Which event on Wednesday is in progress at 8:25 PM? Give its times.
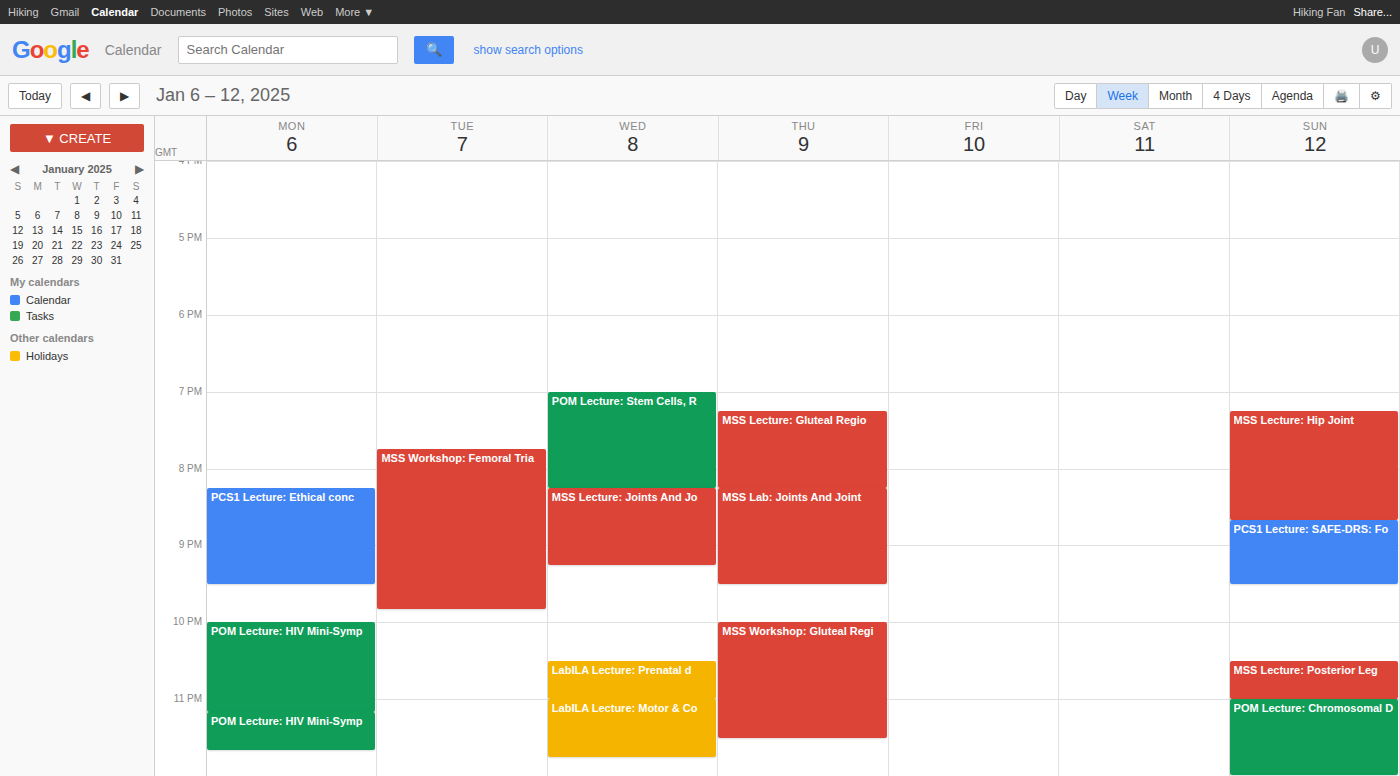
"MSS Lecture: Joints And Jo", 8:15 PM to 9:15 PM